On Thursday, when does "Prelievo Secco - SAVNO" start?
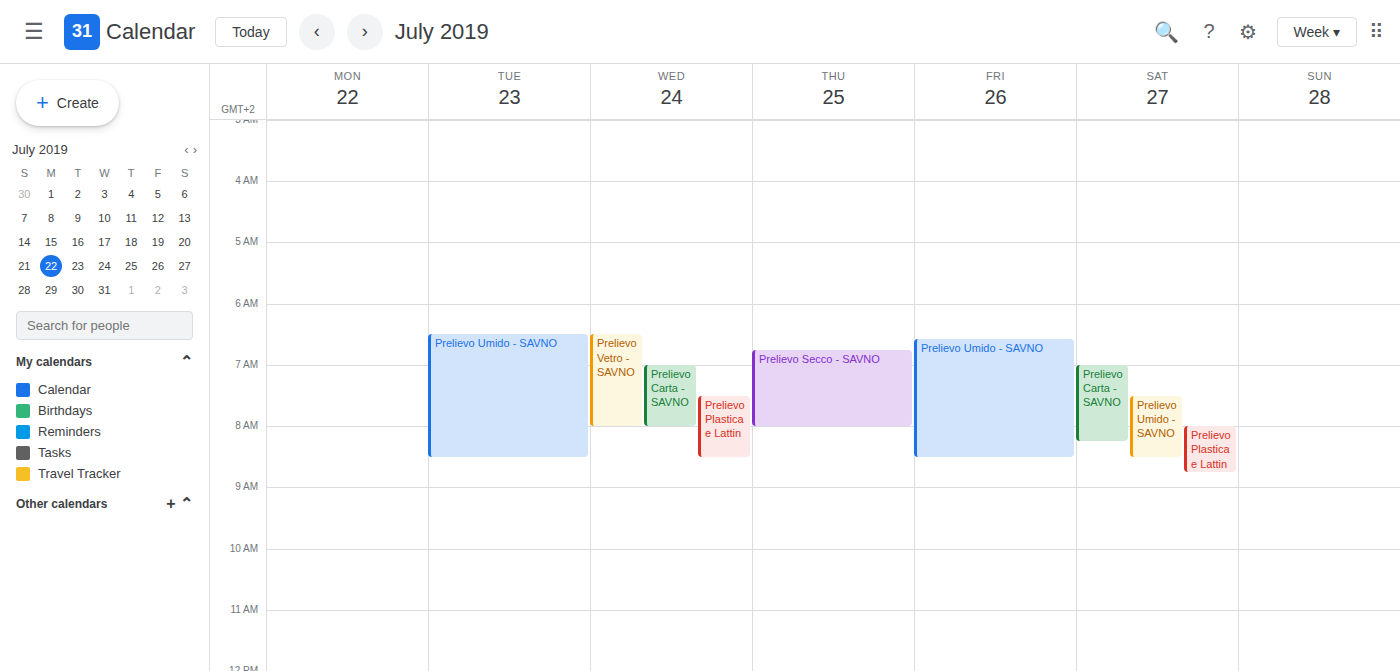
6:45 AM